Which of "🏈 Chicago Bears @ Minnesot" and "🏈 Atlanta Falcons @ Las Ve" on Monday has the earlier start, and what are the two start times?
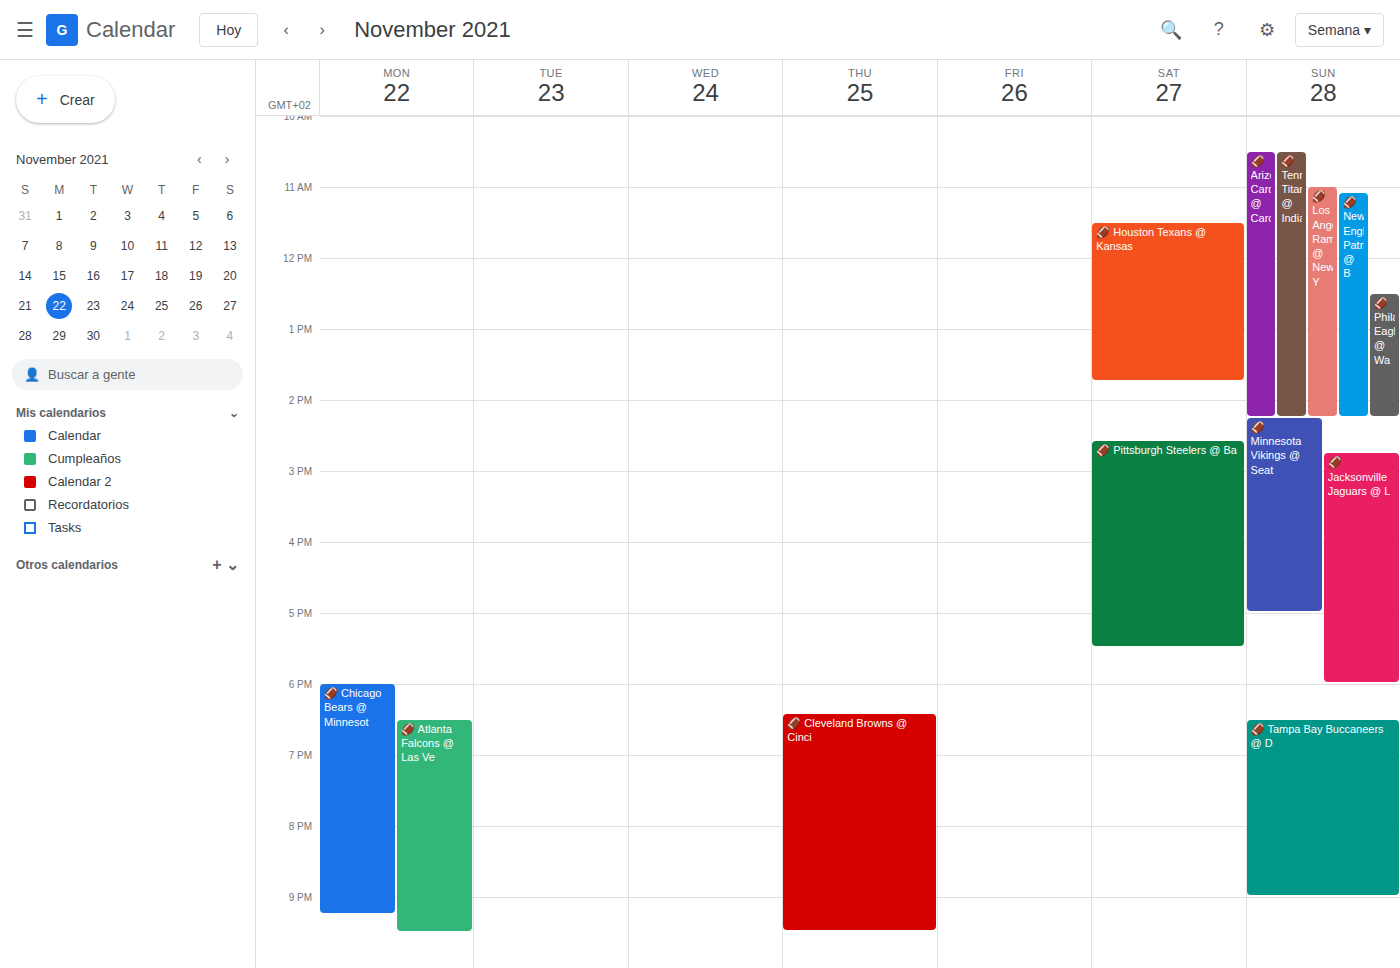
"🏈 Chicago Bears @ Minnesot" 18:00; "🏈 Atlanta Falcons @ Las Ve" 18:30.